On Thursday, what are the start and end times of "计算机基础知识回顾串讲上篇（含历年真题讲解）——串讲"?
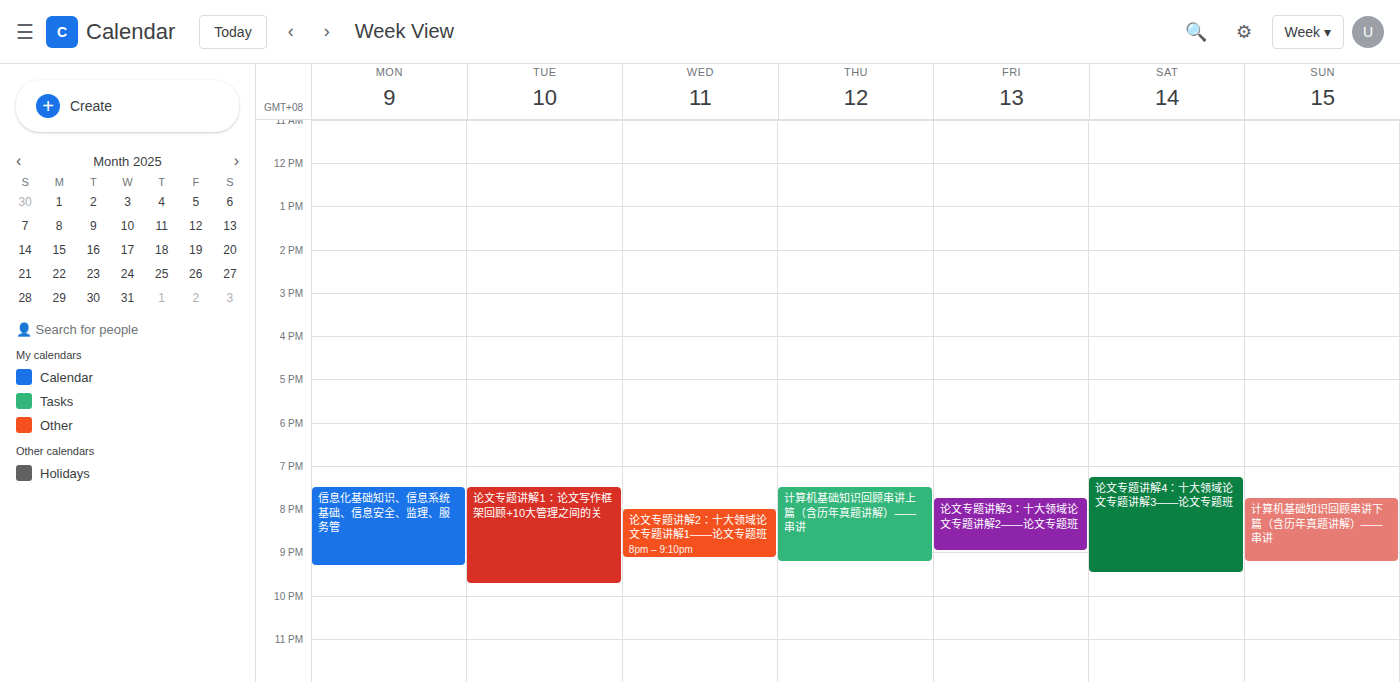
7:30 PM to 9:15 PM